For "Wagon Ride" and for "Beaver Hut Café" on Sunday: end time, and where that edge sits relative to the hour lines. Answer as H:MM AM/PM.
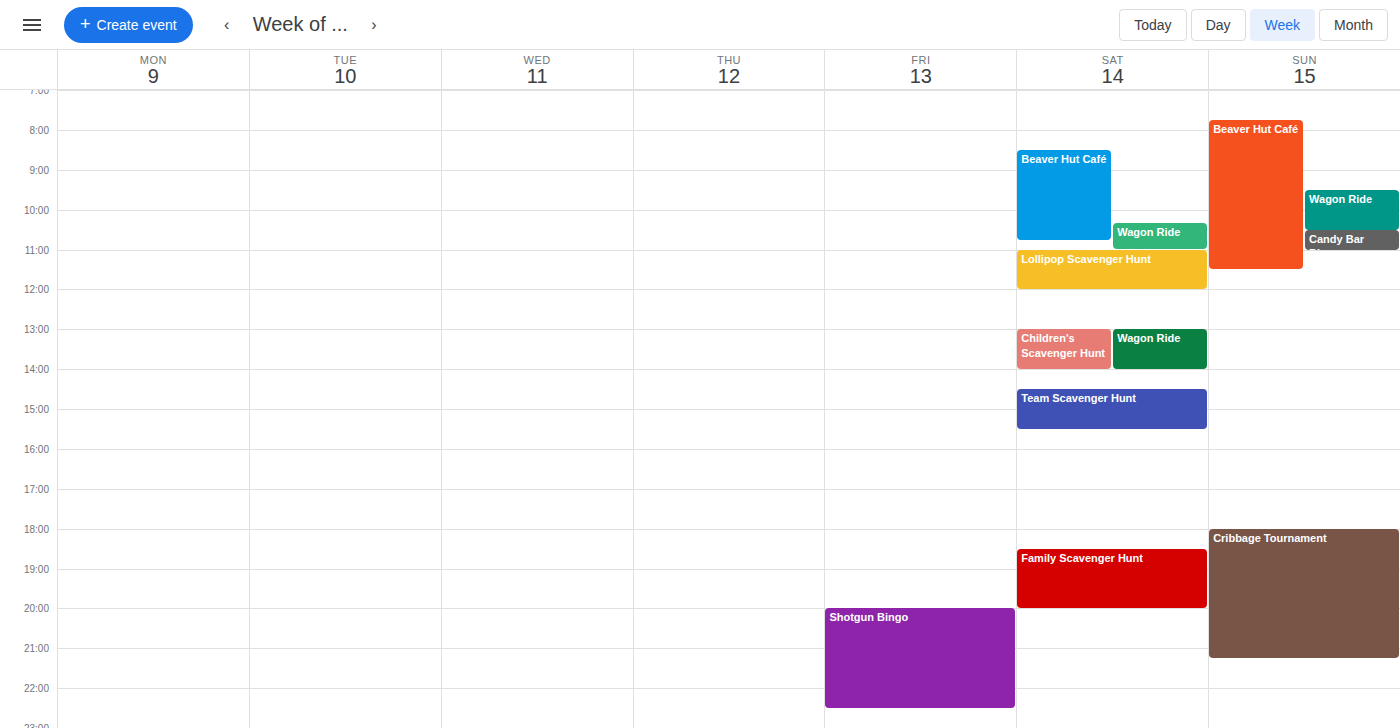
"Wagon Ride": 10:30 AM, halfway between the 10 AM and 11 AM lines. "Beaver Hut Café": 11:30 AM, halfway between the 11 AM and 12 PM lines.